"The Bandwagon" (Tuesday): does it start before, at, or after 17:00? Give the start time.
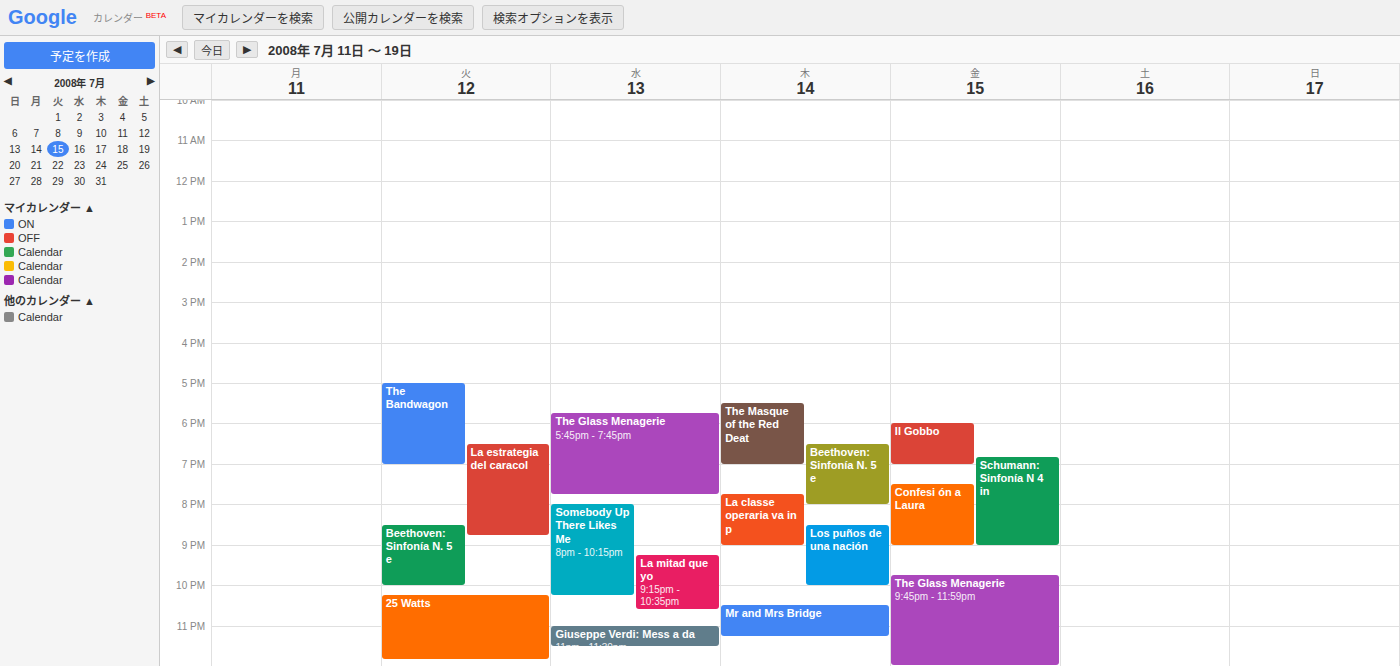
17:00 -- exactly at 17:00, on the 17:00 line.